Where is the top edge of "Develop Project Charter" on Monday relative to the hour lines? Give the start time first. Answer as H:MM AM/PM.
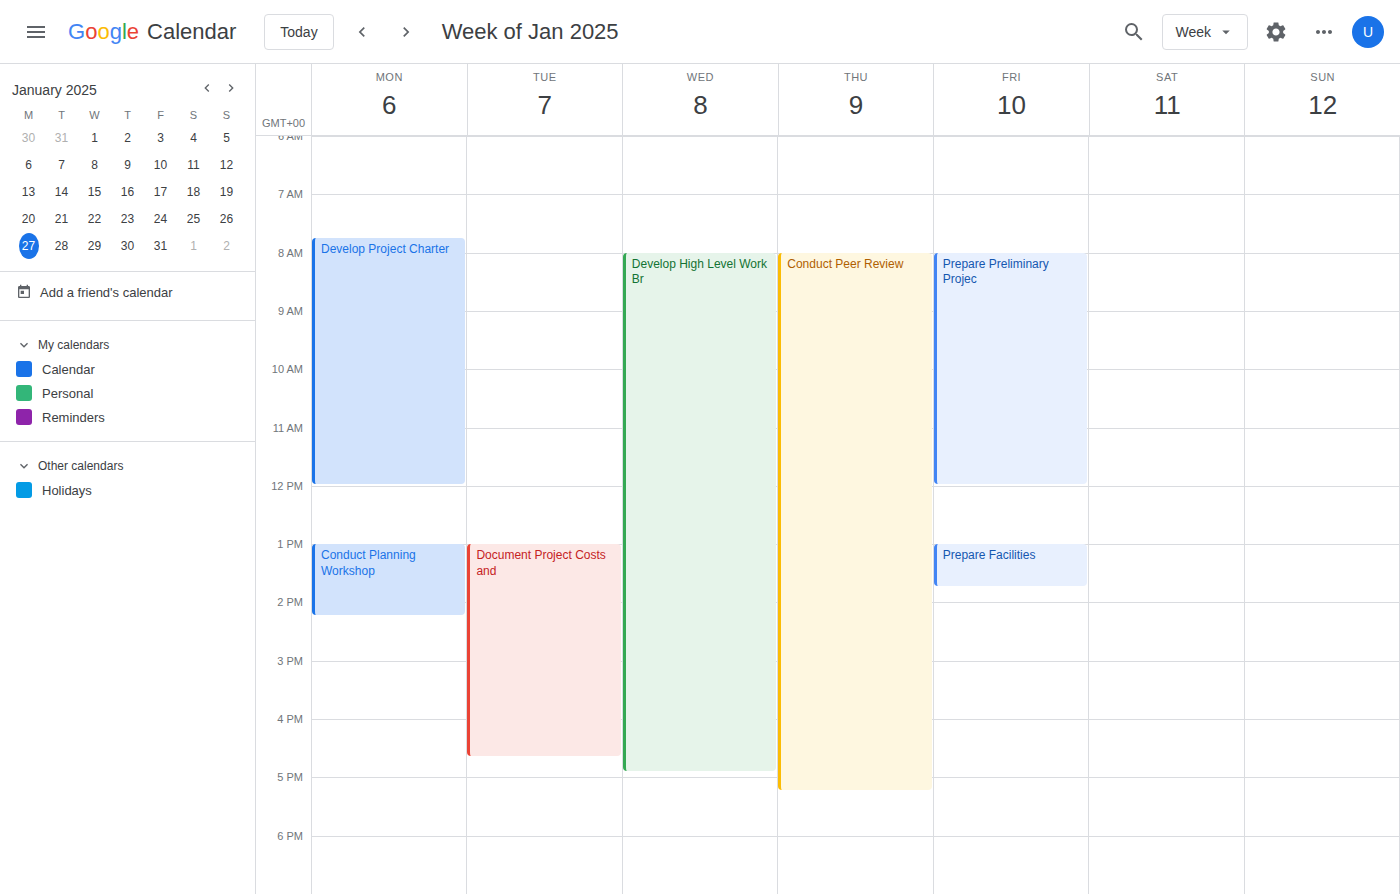
7:45 AM -- neither: three quarters of the way from the 7 AM line to the 8 AM line.